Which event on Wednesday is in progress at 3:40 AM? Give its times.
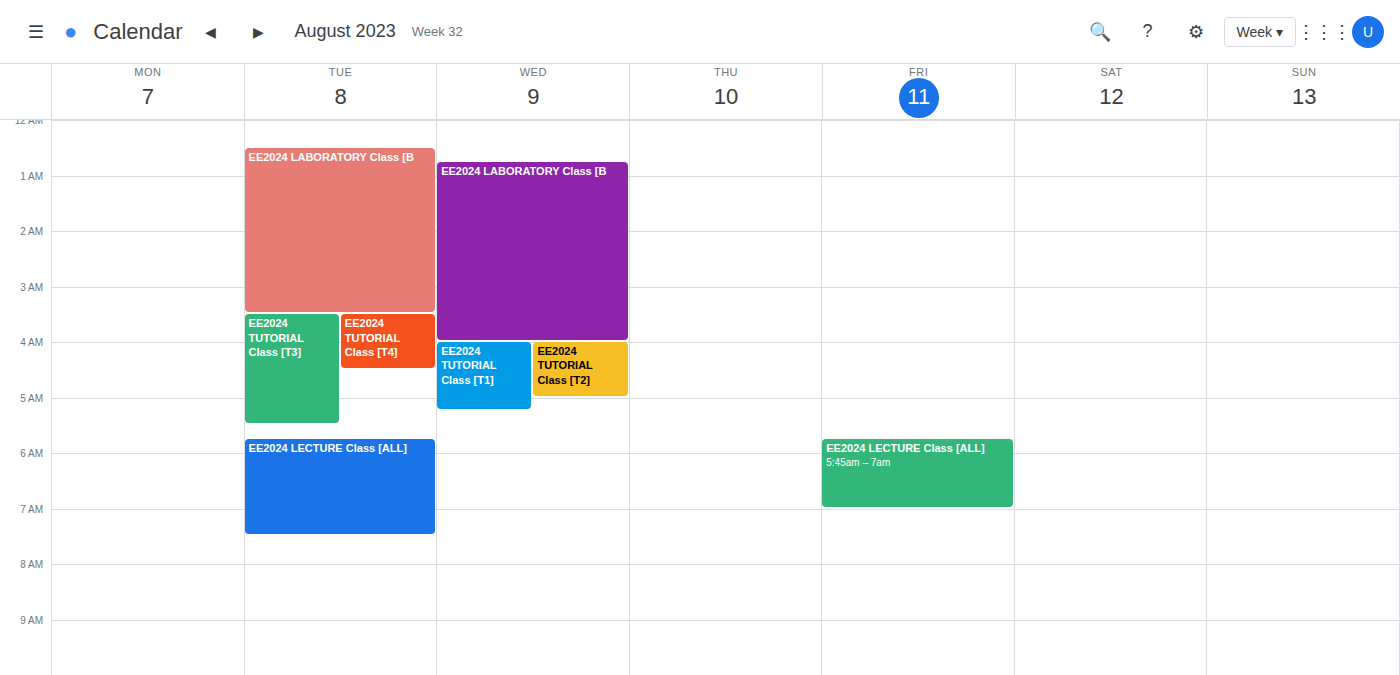
"EE2024 LABORATORY Class [B", 12:45 AM to 4:00 AM